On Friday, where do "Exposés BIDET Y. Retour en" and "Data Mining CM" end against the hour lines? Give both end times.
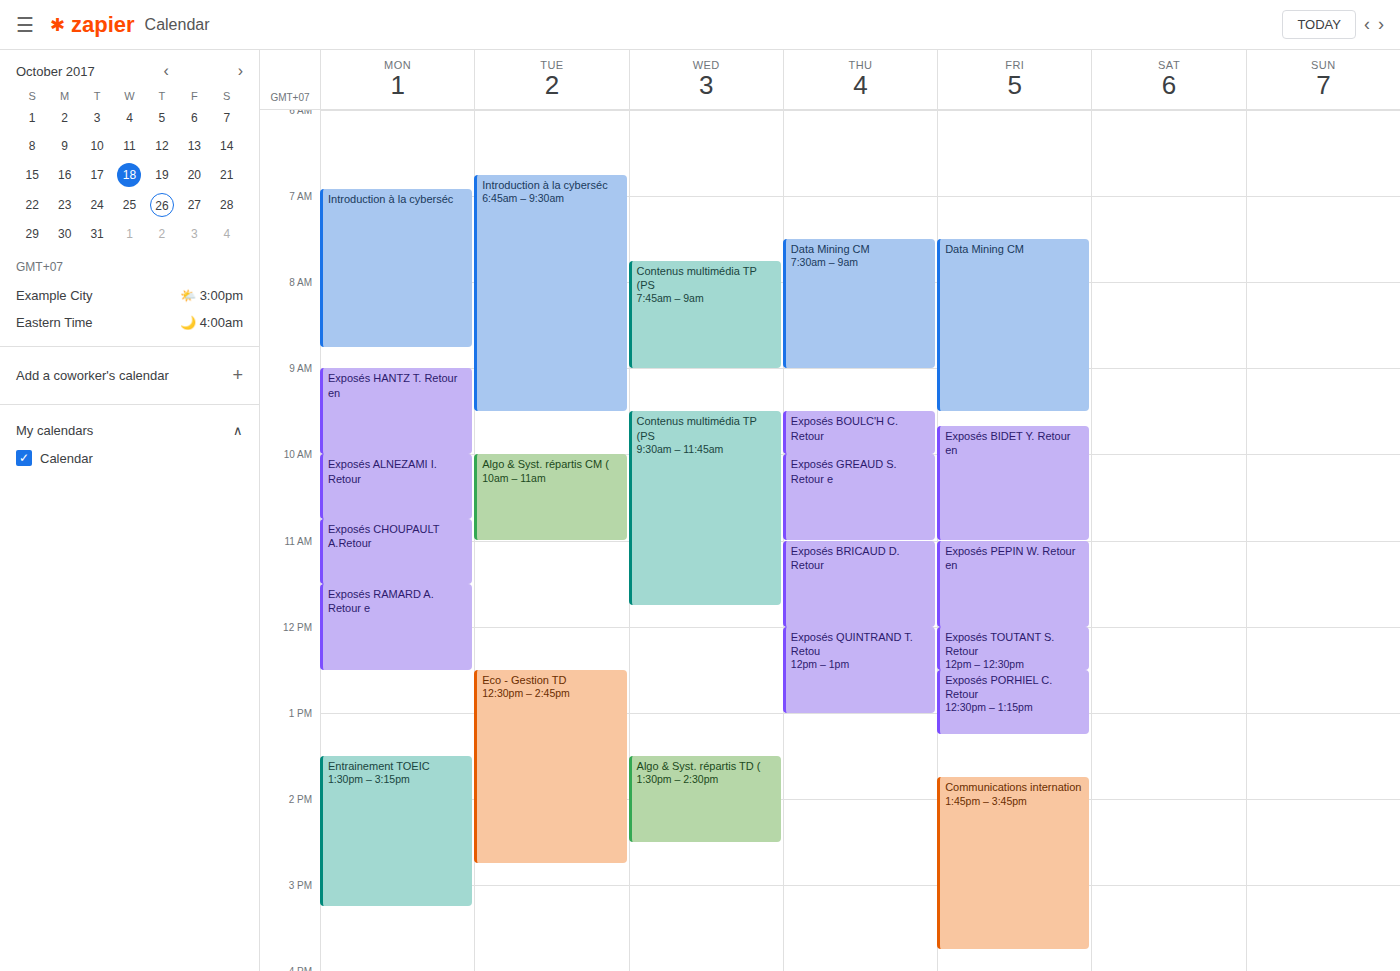
"Exposés BIDET Y. Retour en": 11:00 AM, exactly on the 11 AM line. "Data Mining CM": 9:30 AM, halfway between the 9 AM and 10 AM lines.